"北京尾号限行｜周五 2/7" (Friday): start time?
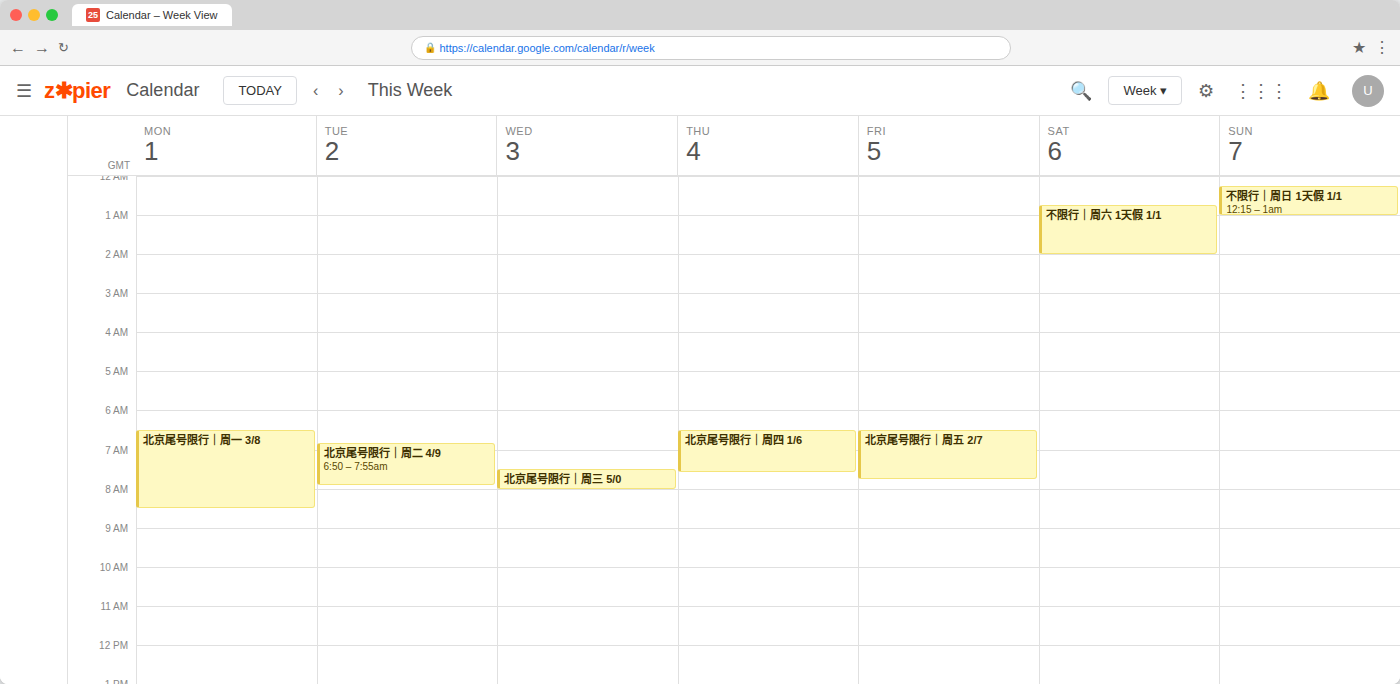
06:30